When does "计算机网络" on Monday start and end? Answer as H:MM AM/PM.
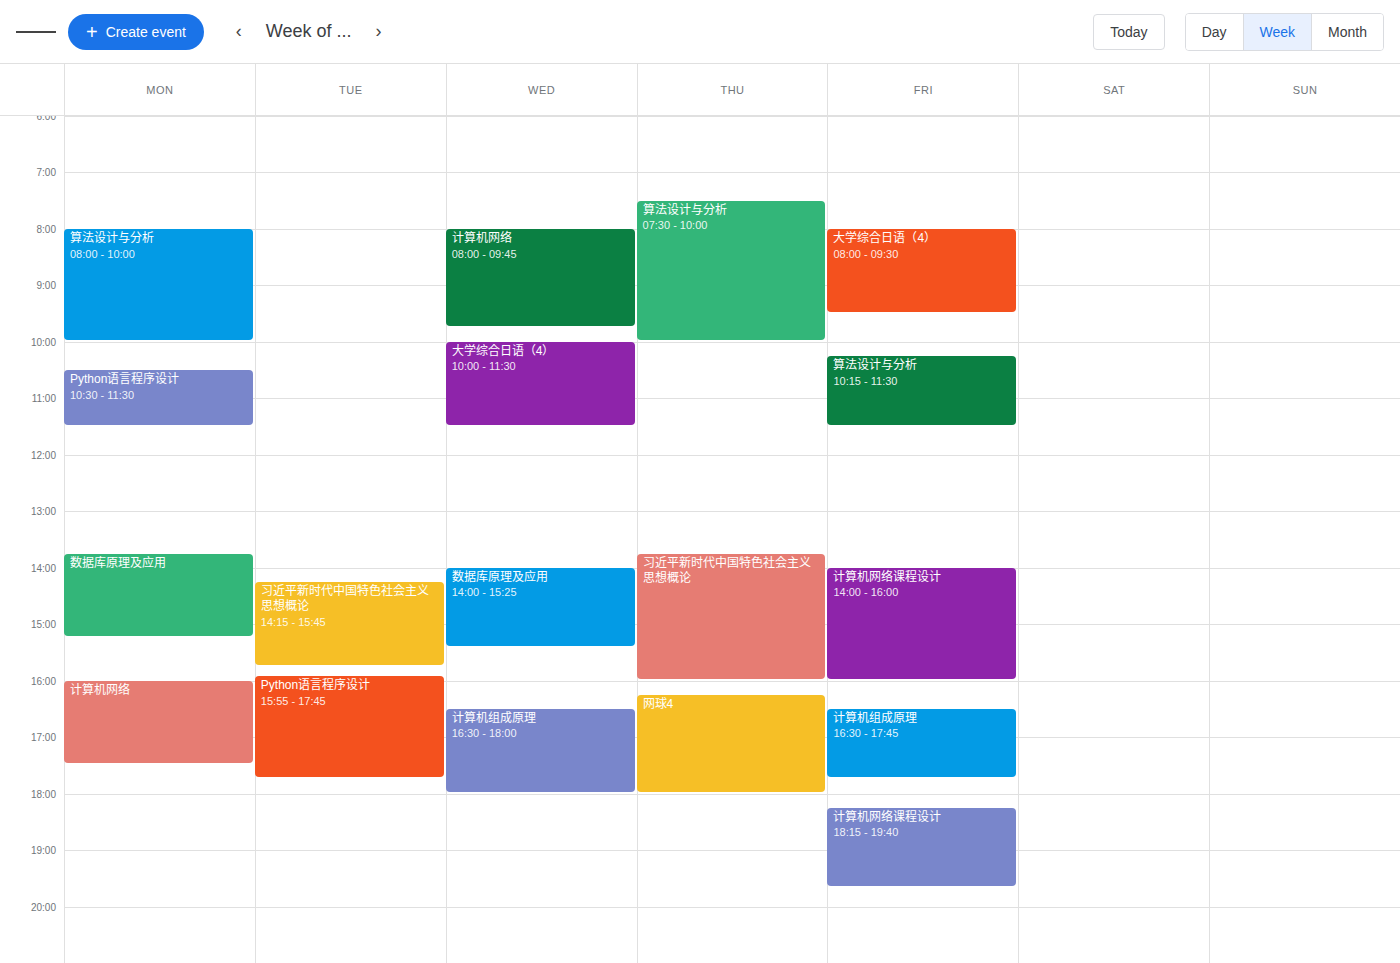
4:00 PM to 5:30 PM